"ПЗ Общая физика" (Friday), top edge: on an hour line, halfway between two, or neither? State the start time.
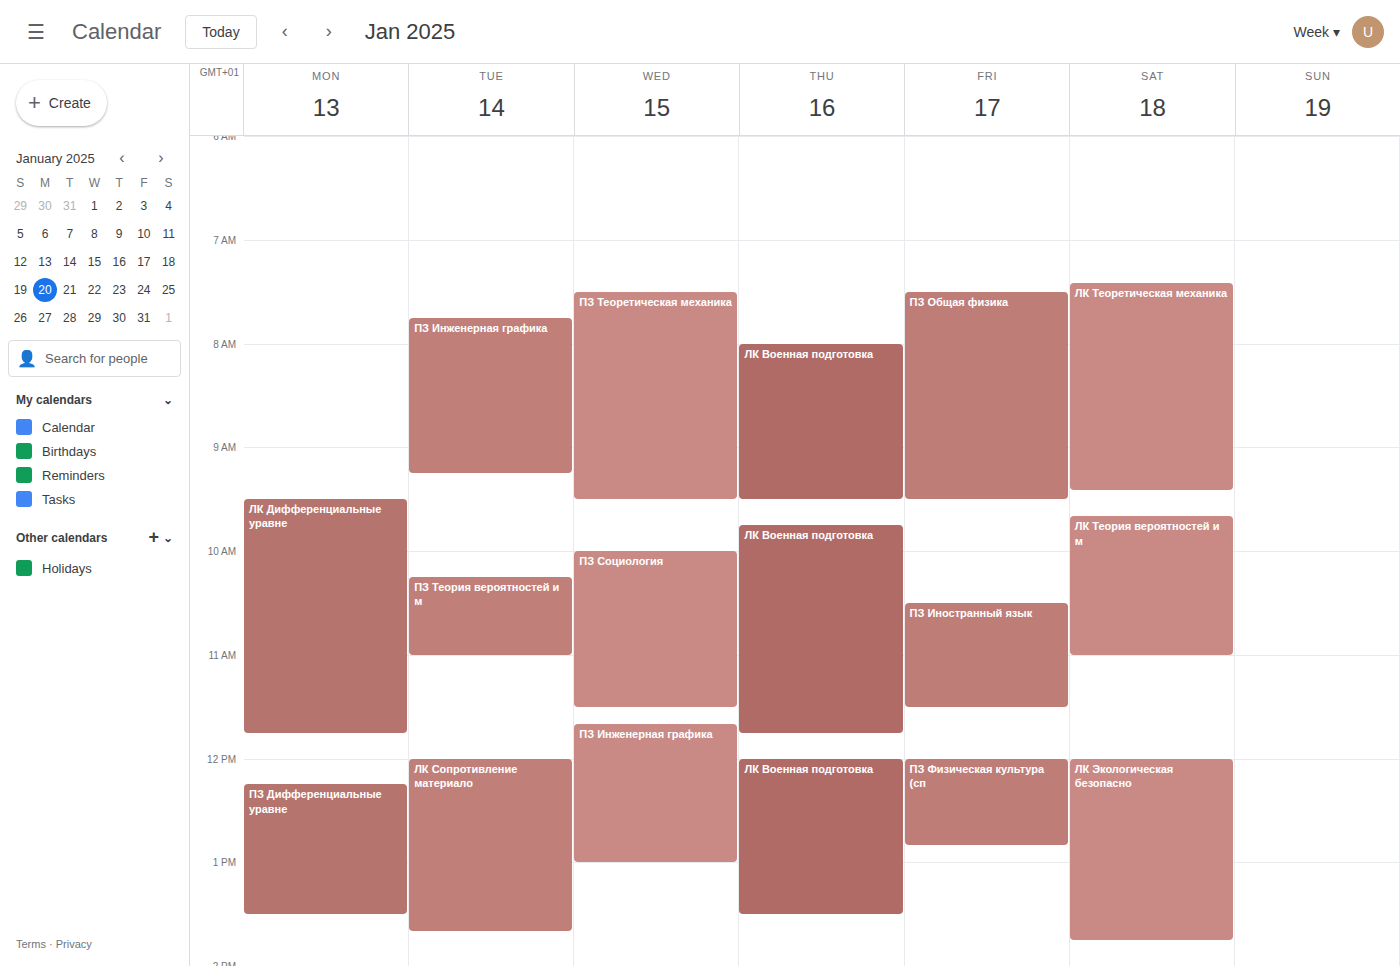
7:30 AM -- halfway between the 7 AM and 8 AM lines.